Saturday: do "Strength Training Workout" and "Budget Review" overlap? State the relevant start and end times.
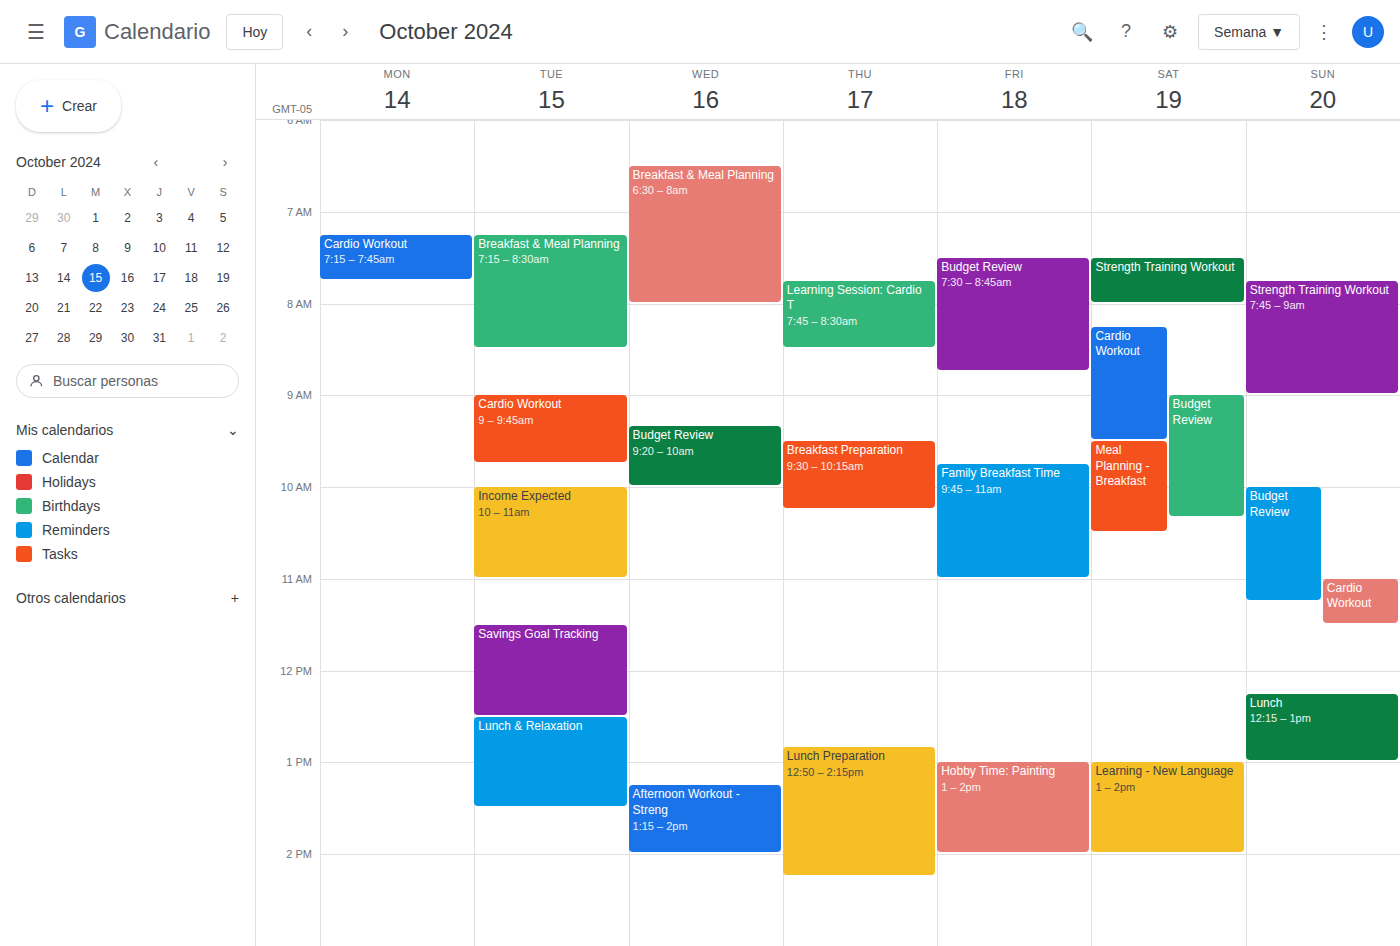
"Strength Training Workout" ends at 08:00 and "Budget Review" starts at 09:00 -- no overlap.